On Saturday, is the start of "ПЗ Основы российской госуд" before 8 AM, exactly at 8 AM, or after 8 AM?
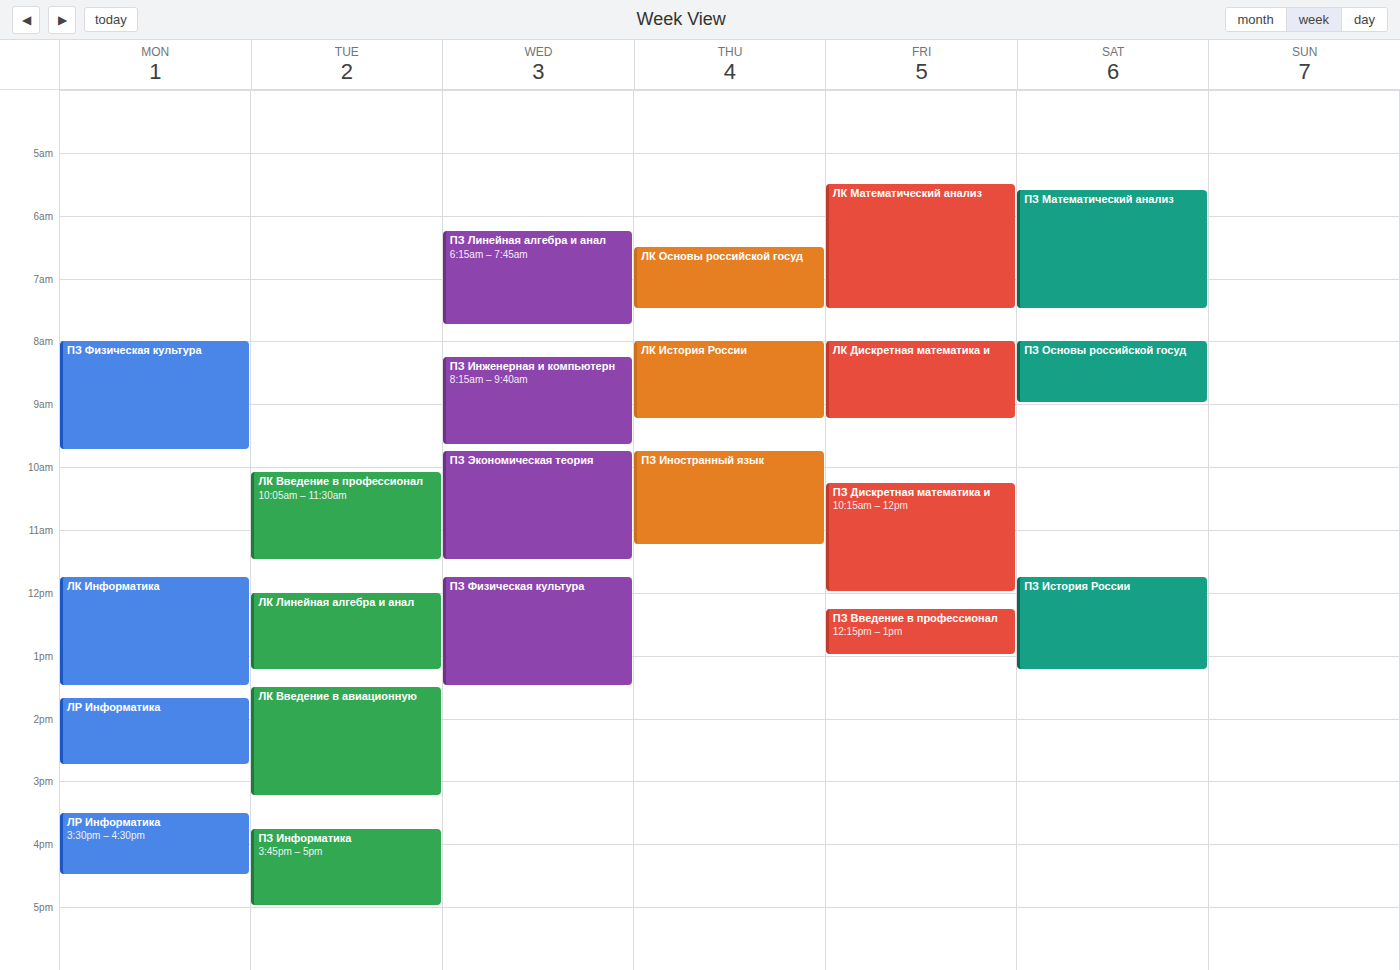
8:00 AM -- exactly at 8 AM, on the 8 AM line.